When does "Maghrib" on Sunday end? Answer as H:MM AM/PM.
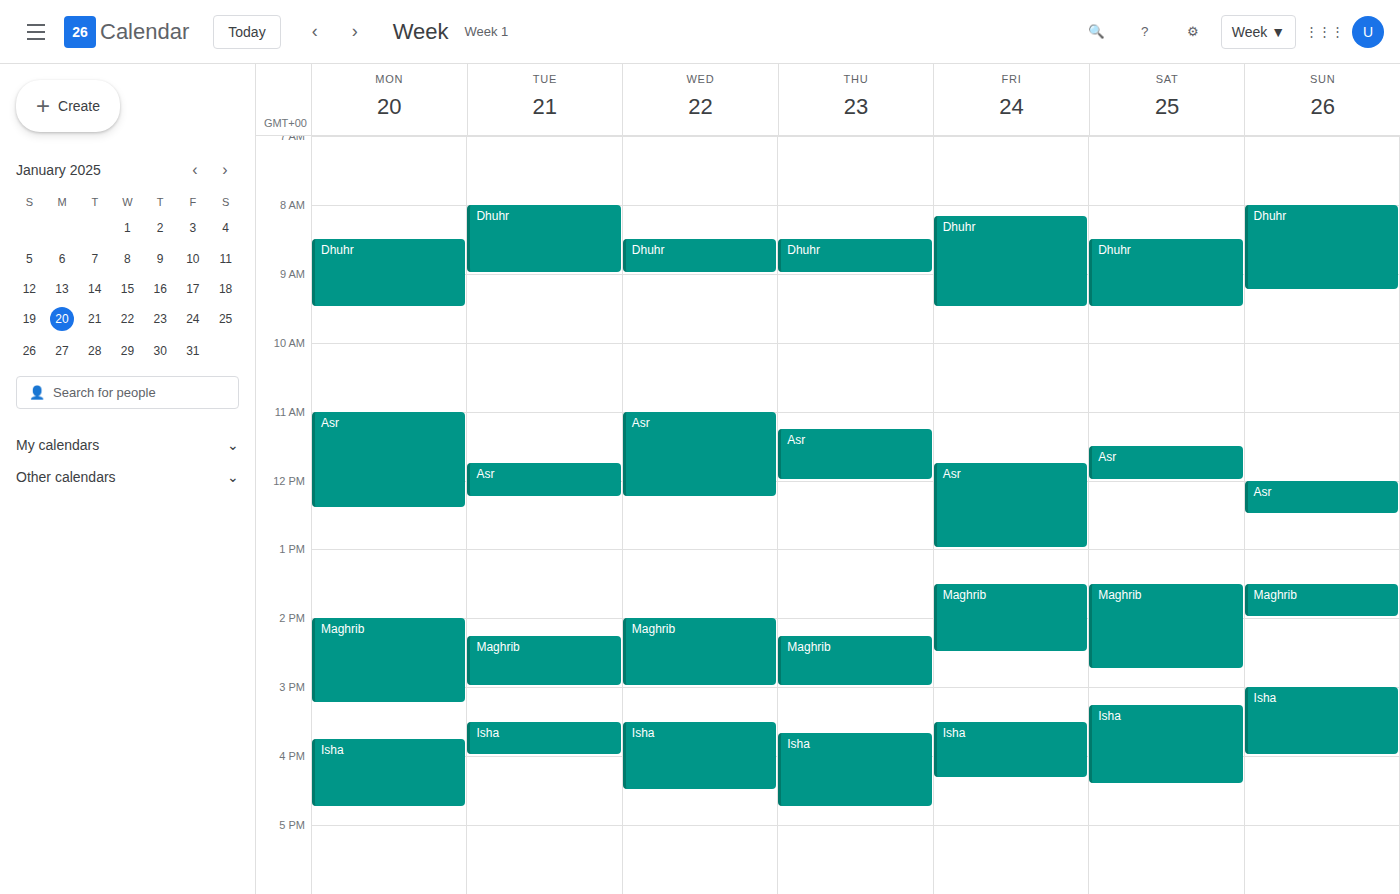
2:00 PM